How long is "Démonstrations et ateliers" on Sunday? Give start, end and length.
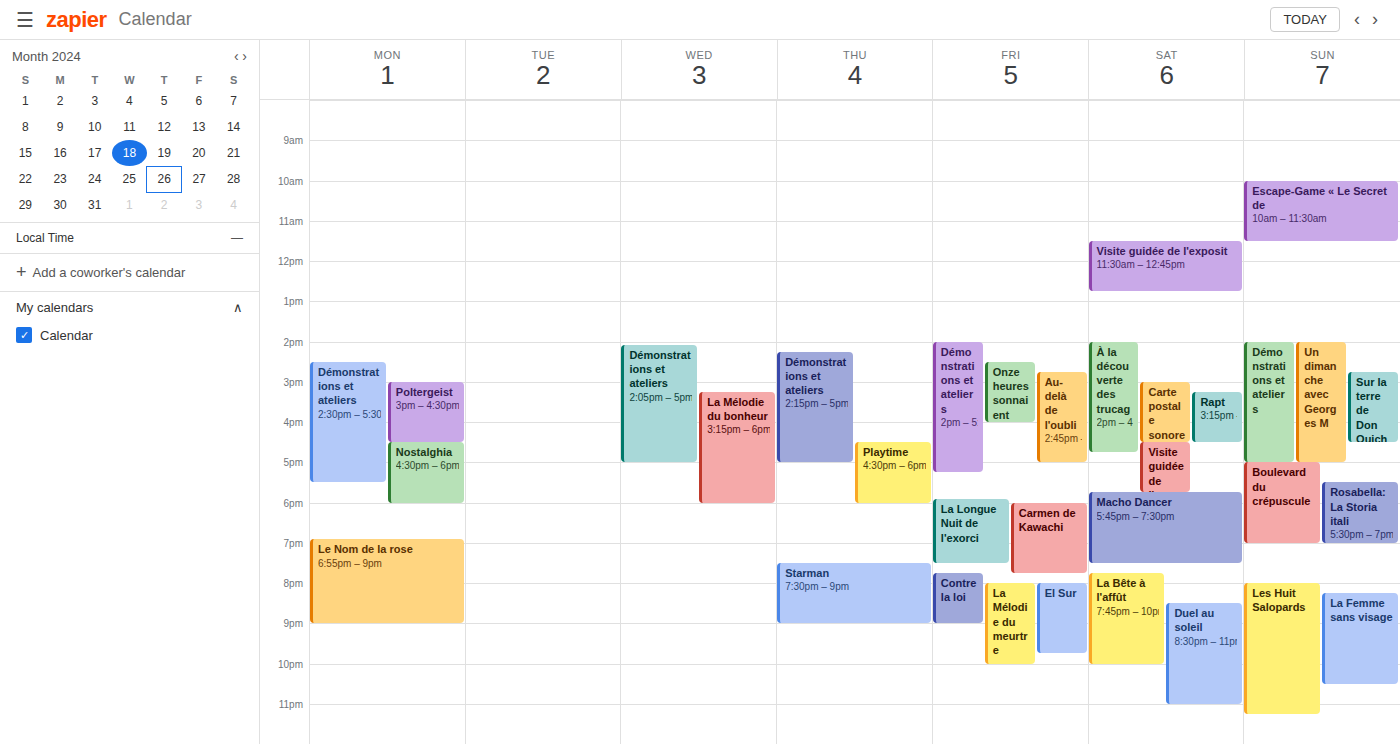
2:00 PM to 5:00 PM, 3 hours